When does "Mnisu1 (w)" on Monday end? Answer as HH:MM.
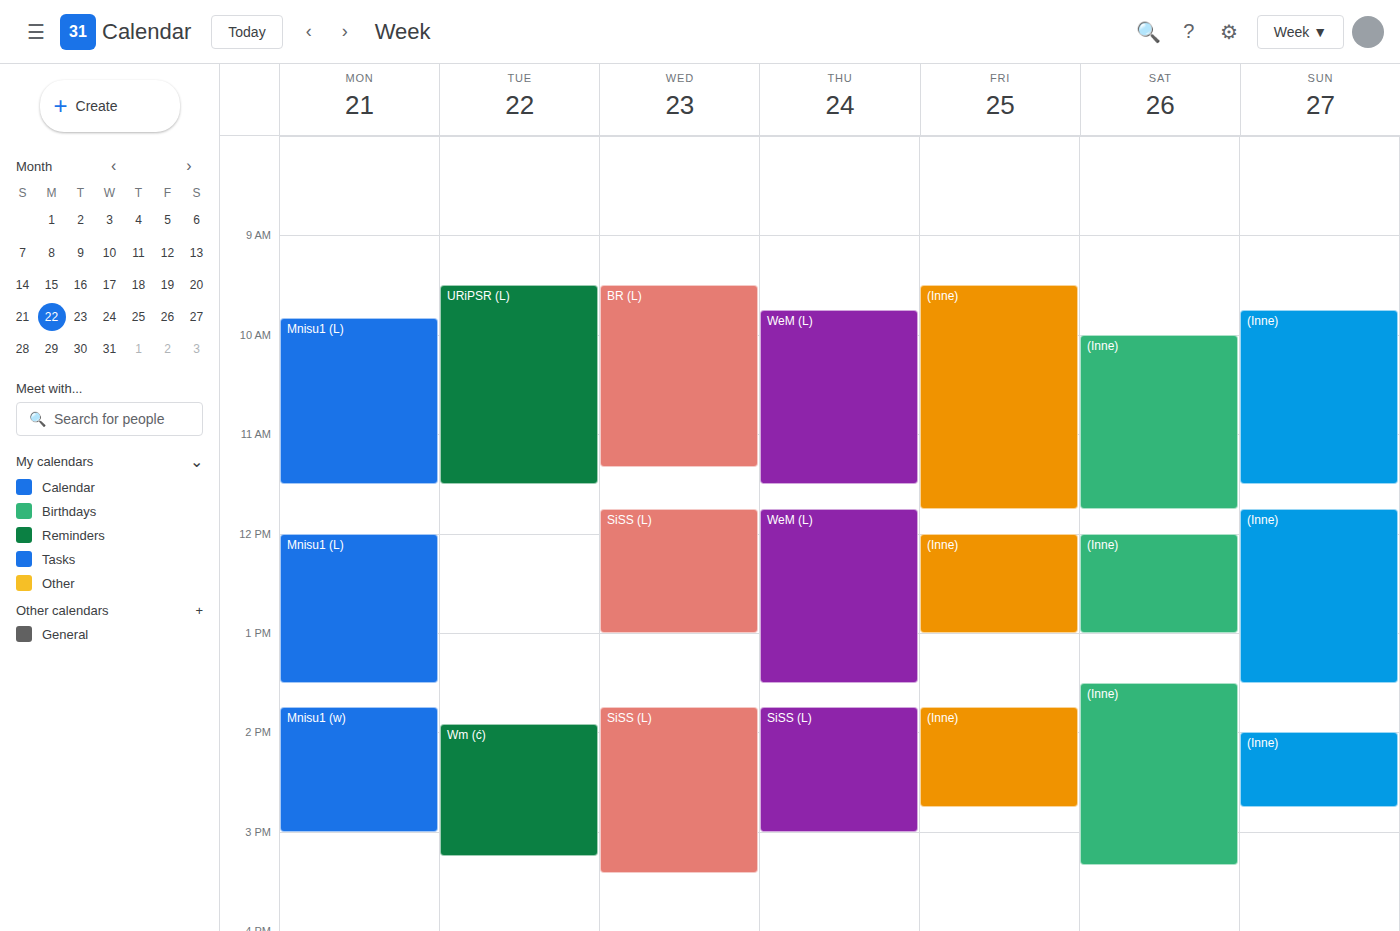
15:00